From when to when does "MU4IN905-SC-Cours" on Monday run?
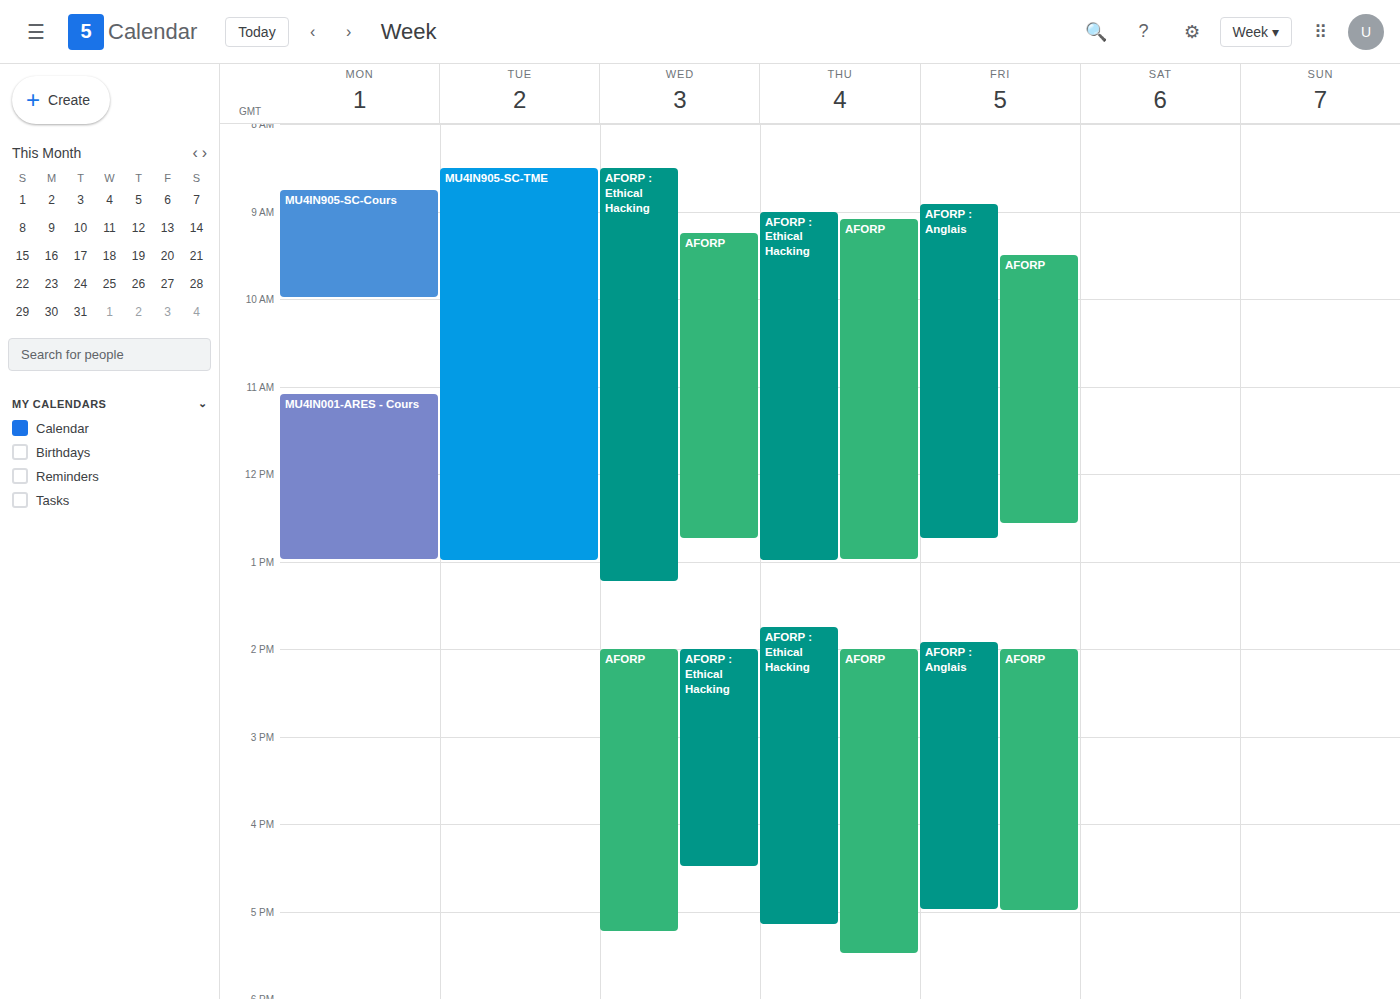
8:45 AM to 10:00 AM